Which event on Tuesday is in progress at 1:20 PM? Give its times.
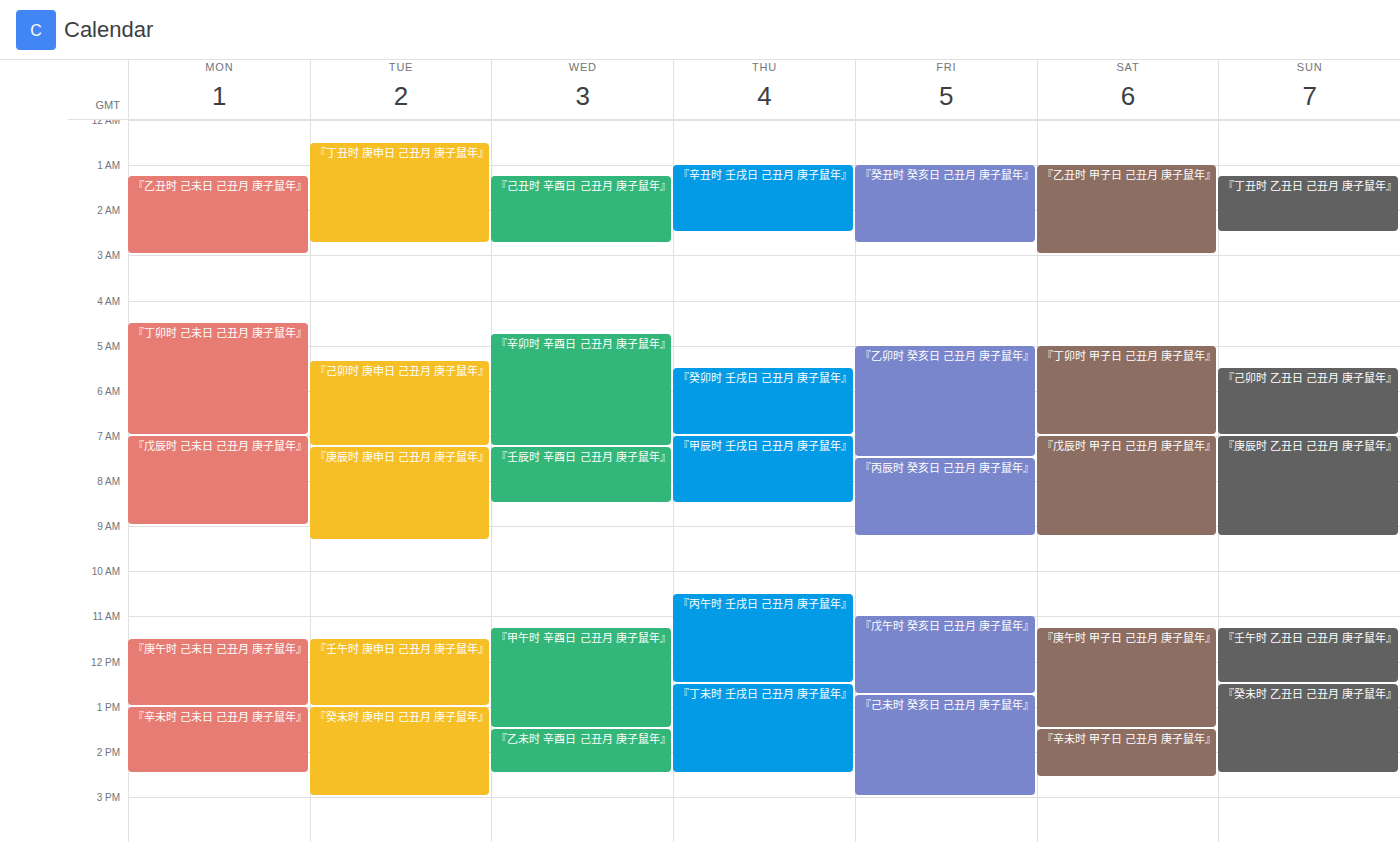
"『癸未时 庚申日 己丑月 庚子鼠年』", 1:00 PM to 3:00 PM